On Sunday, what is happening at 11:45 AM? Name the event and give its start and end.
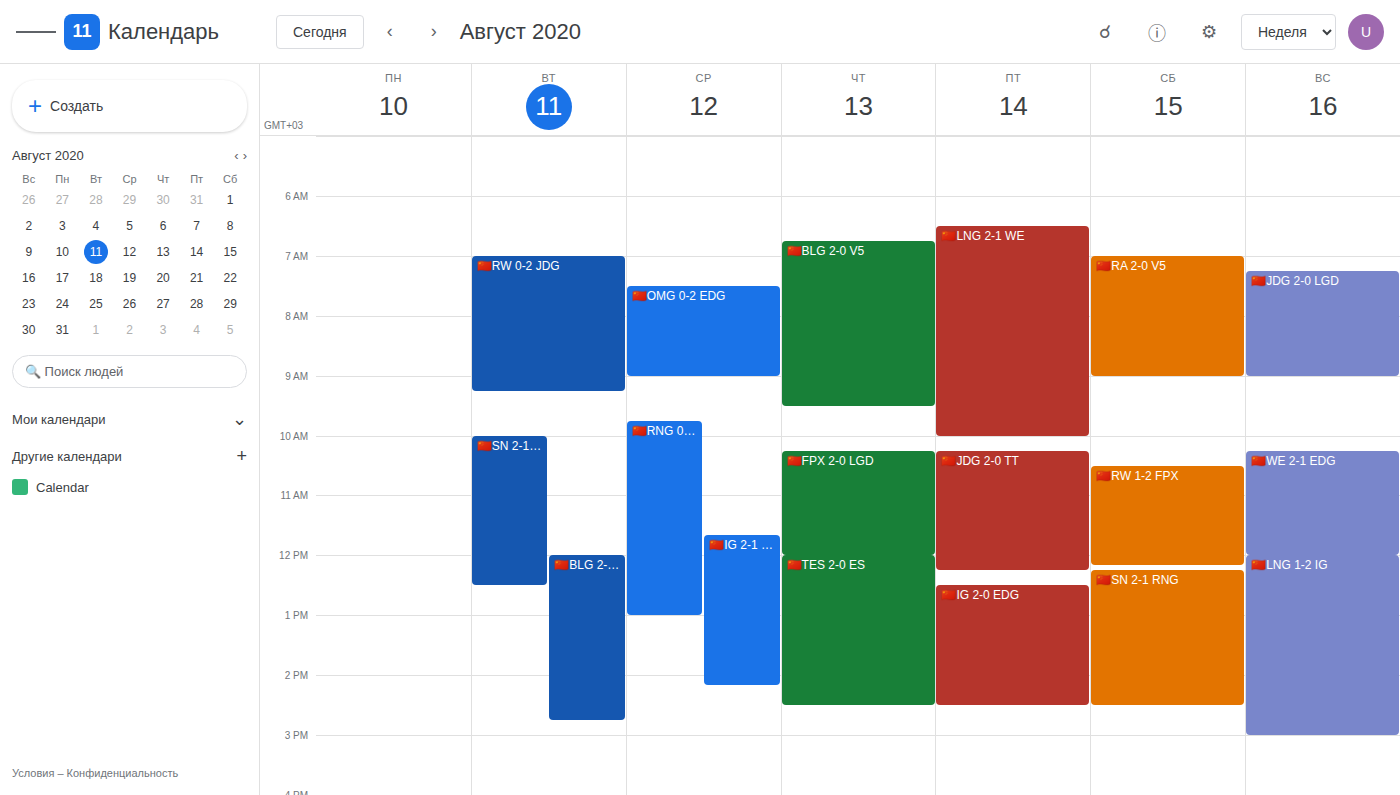
"🇨🇳WE 2-1 EDG", 10:15 AM to 12:00 PM